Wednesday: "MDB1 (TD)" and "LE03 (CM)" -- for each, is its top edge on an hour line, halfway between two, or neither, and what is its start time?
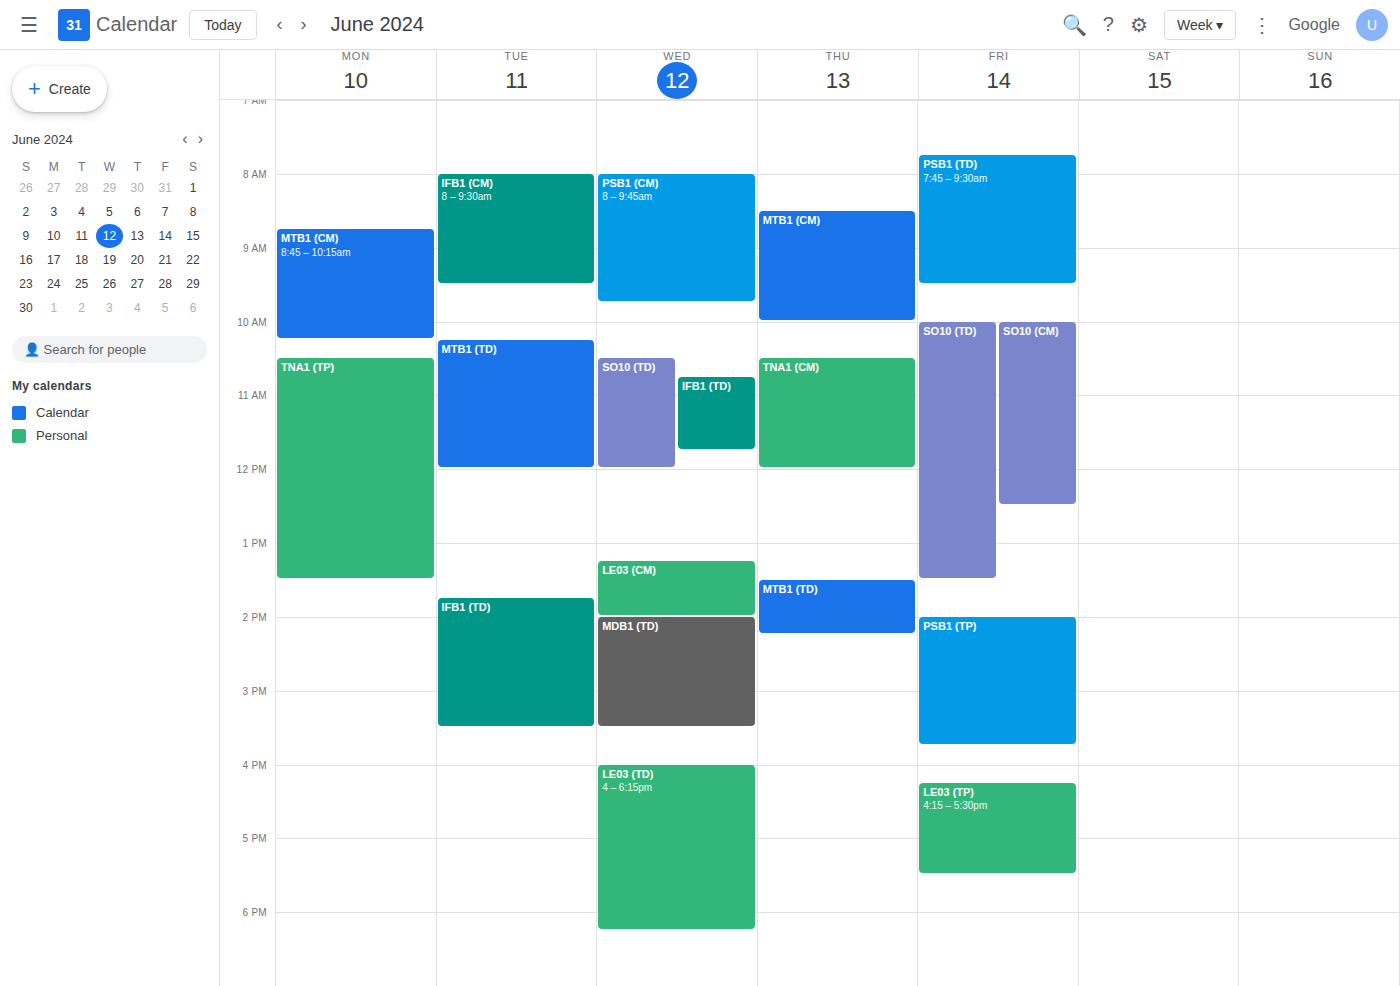
"MDB1 (TD)": 2:00 PM, exactly on the 2 PM line. "LE03 (CM)": 1:15 PM, neither: a quarter of the way from the 1 PM line to the 2 PM line.